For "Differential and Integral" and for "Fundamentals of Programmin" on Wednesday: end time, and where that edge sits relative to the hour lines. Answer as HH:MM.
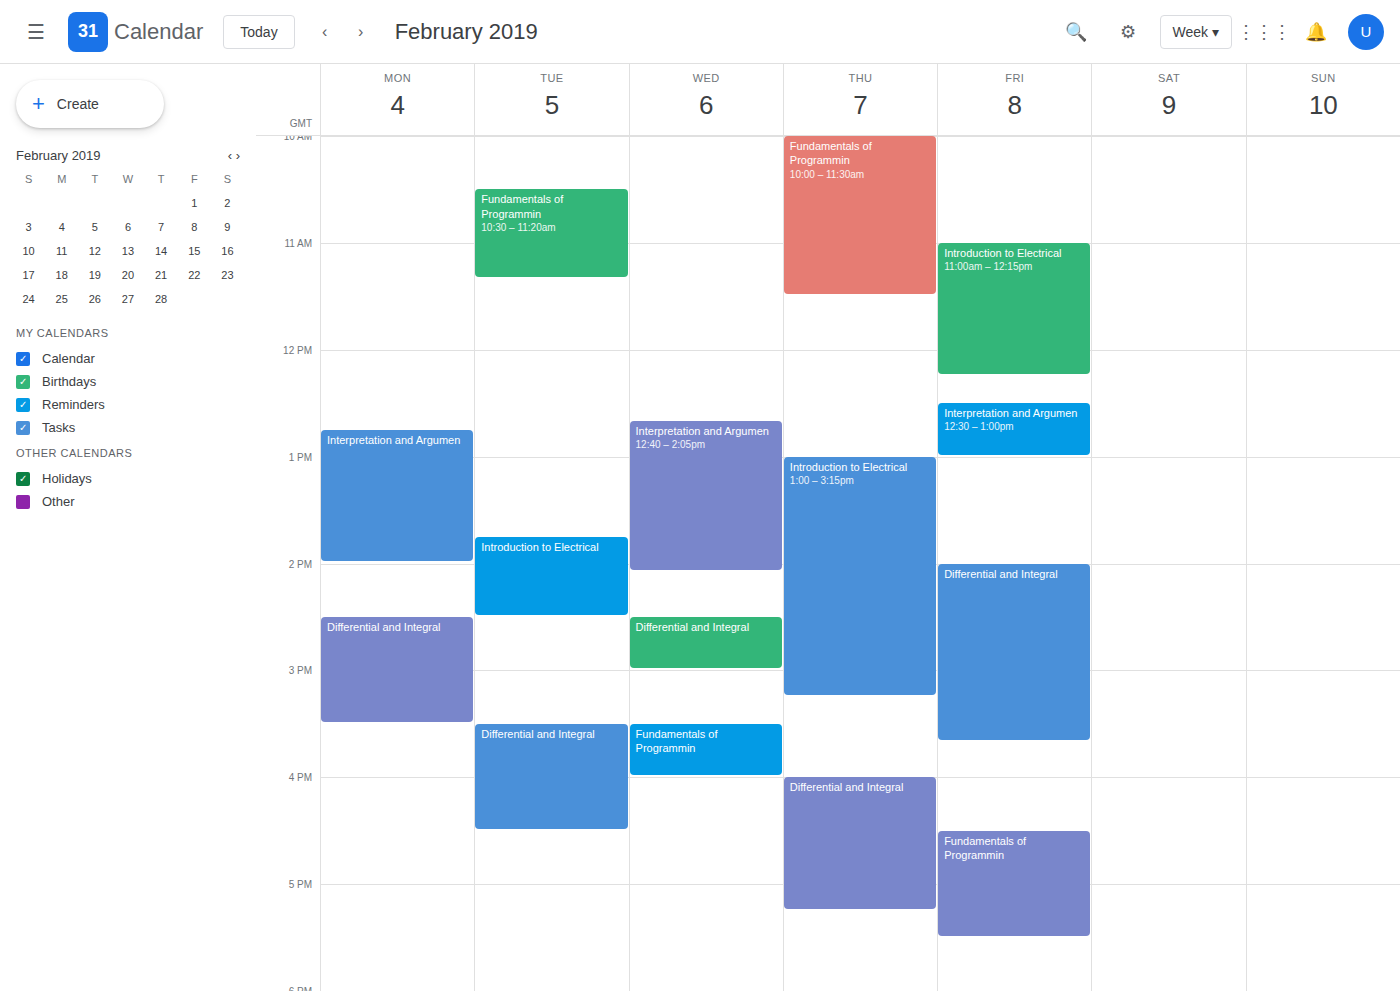
"Differential and Integral": 15:00, exactly on the 15:00 line. "Fundamentals of Programmin": 16:00, exactly on the 16:00 line.